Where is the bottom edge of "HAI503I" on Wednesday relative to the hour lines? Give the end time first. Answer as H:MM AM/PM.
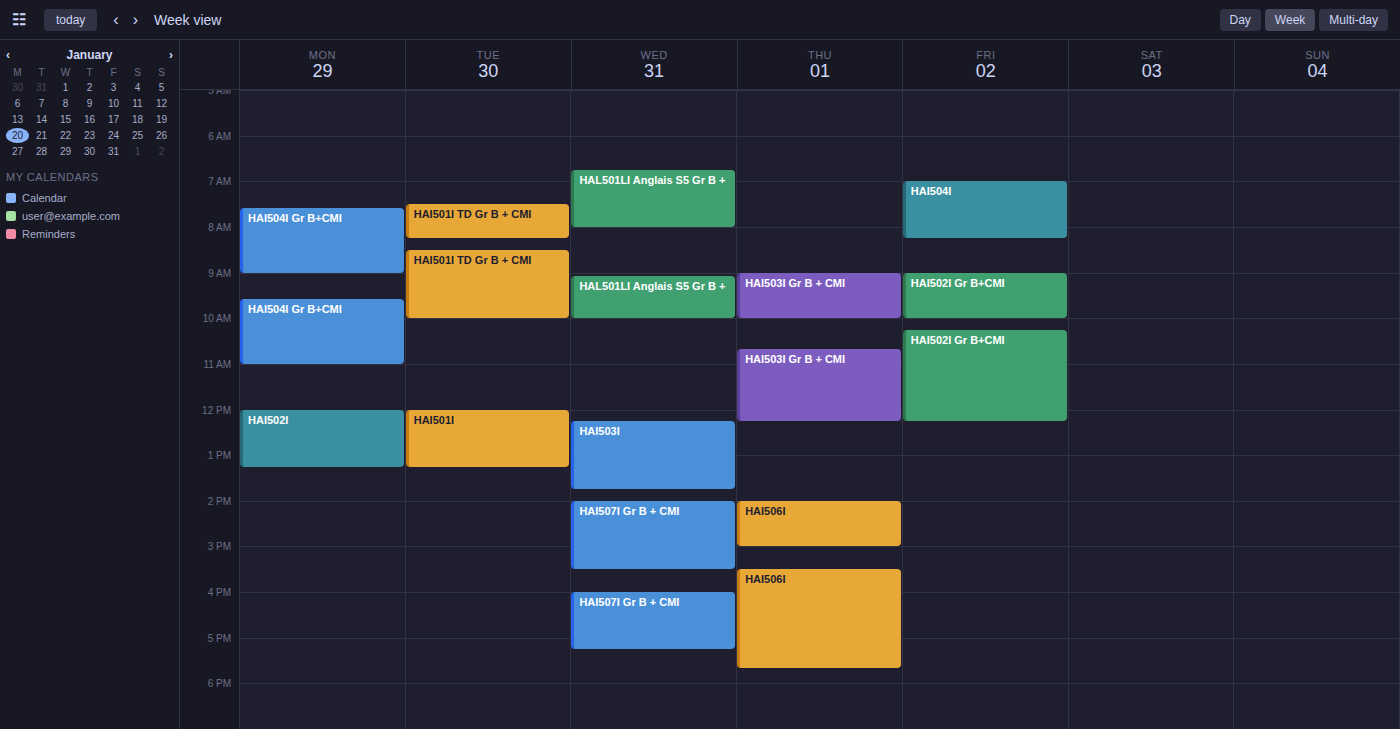
1:45 PM -- neither: three quarters of the way from the 1 PM line to the 2 PM line.